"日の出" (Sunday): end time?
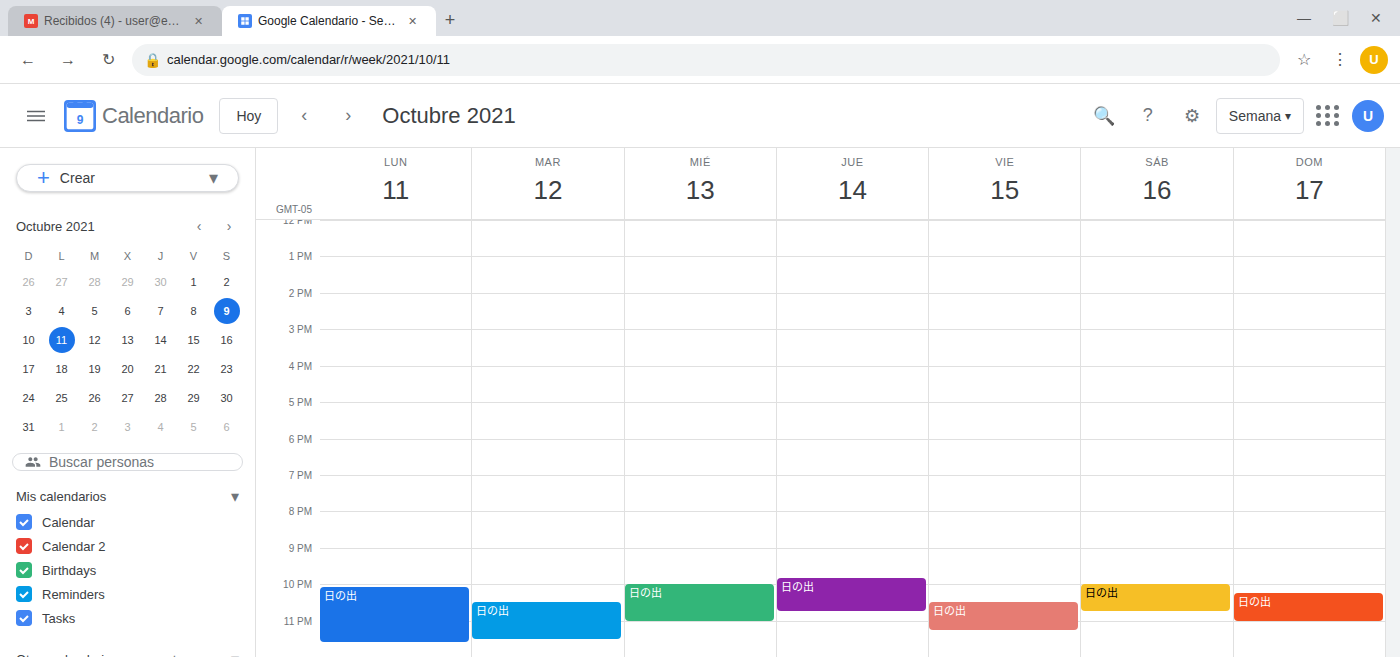
11:00 PM